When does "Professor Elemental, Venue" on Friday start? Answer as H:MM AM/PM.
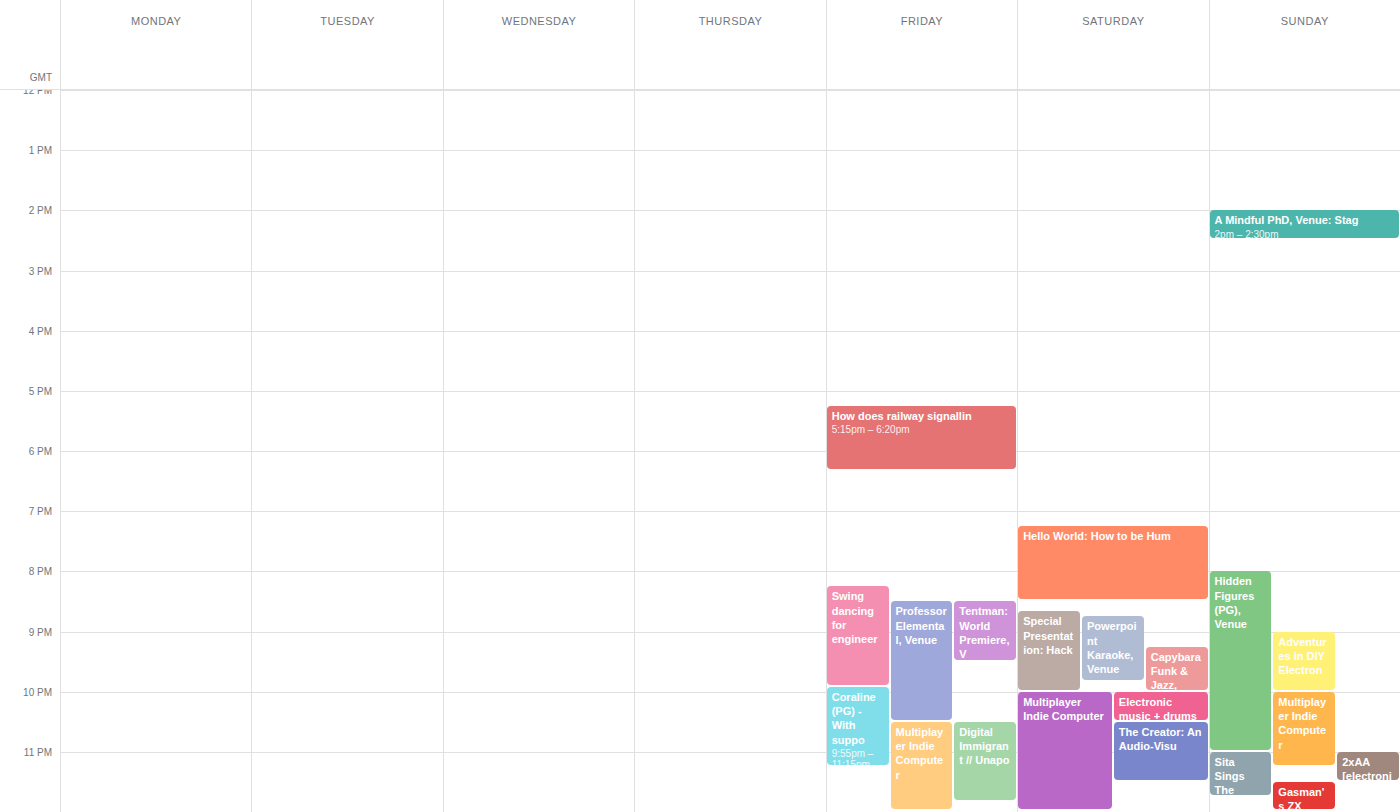
8:30 PM